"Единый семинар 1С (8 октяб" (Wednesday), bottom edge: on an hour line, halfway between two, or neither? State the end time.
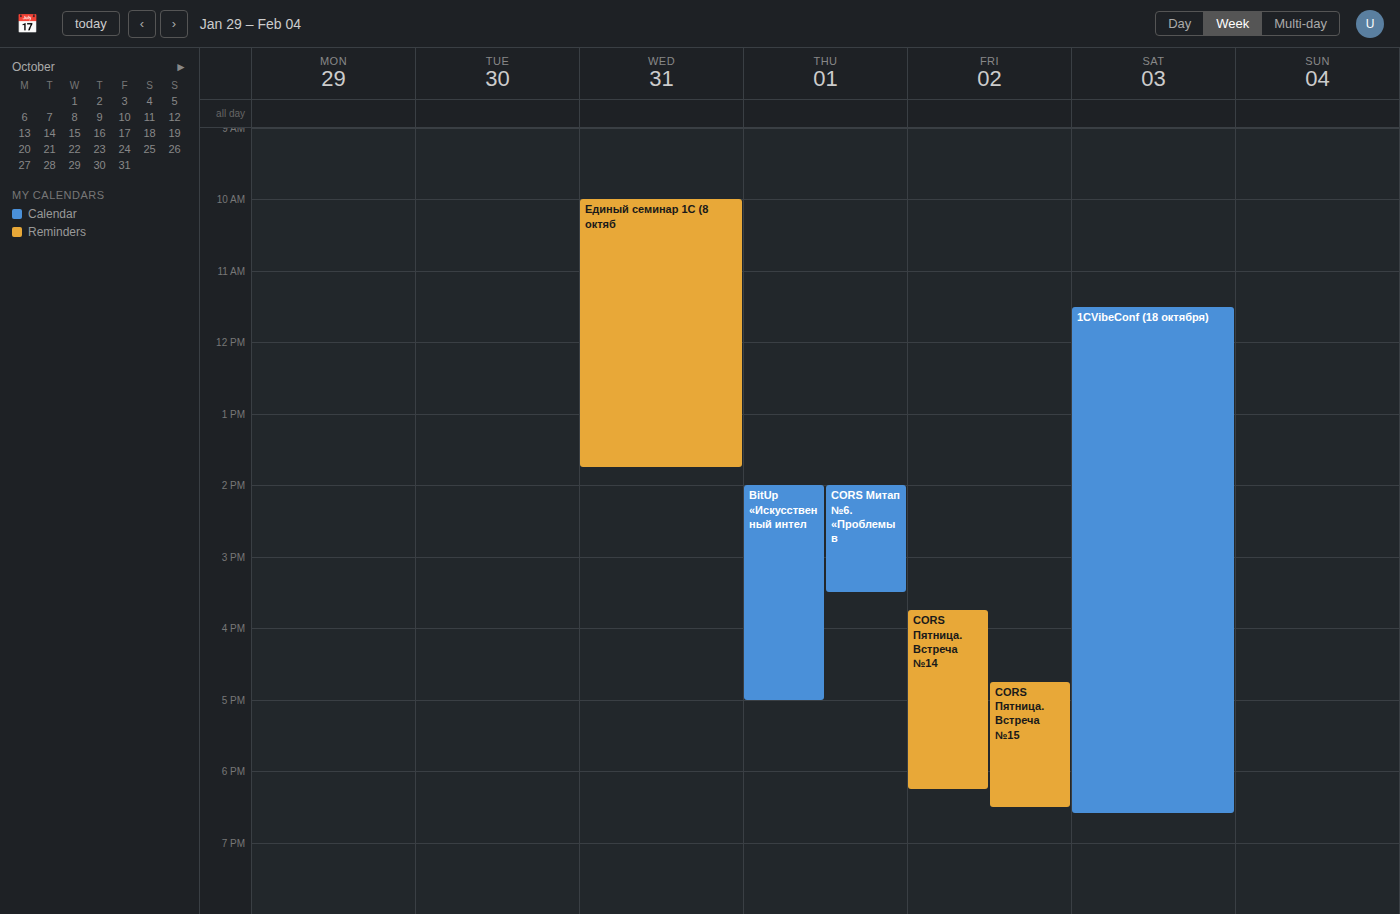
1:45 PM -- neither: three quarters of the way from the 1 PM line to the 2 PM line.